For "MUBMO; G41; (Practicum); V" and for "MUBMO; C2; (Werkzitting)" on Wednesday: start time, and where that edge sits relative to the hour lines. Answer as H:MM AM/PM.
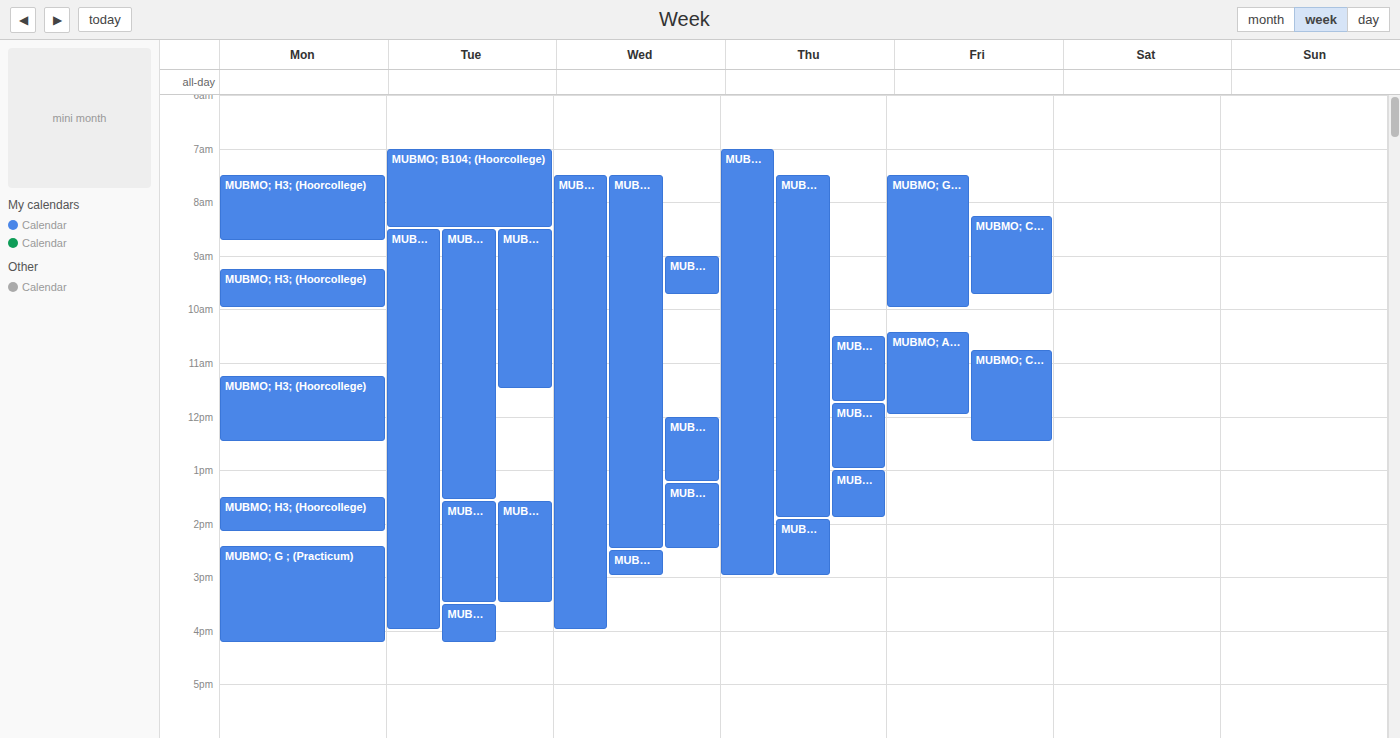
"MUBMO; G41; (Practicum); V": 7:30 AM, halfway between the 7 AM and 8 AM lines. "MUBMO; C2; (Werkzitting)": 9:00 AM, exactly on the 9 AM line.